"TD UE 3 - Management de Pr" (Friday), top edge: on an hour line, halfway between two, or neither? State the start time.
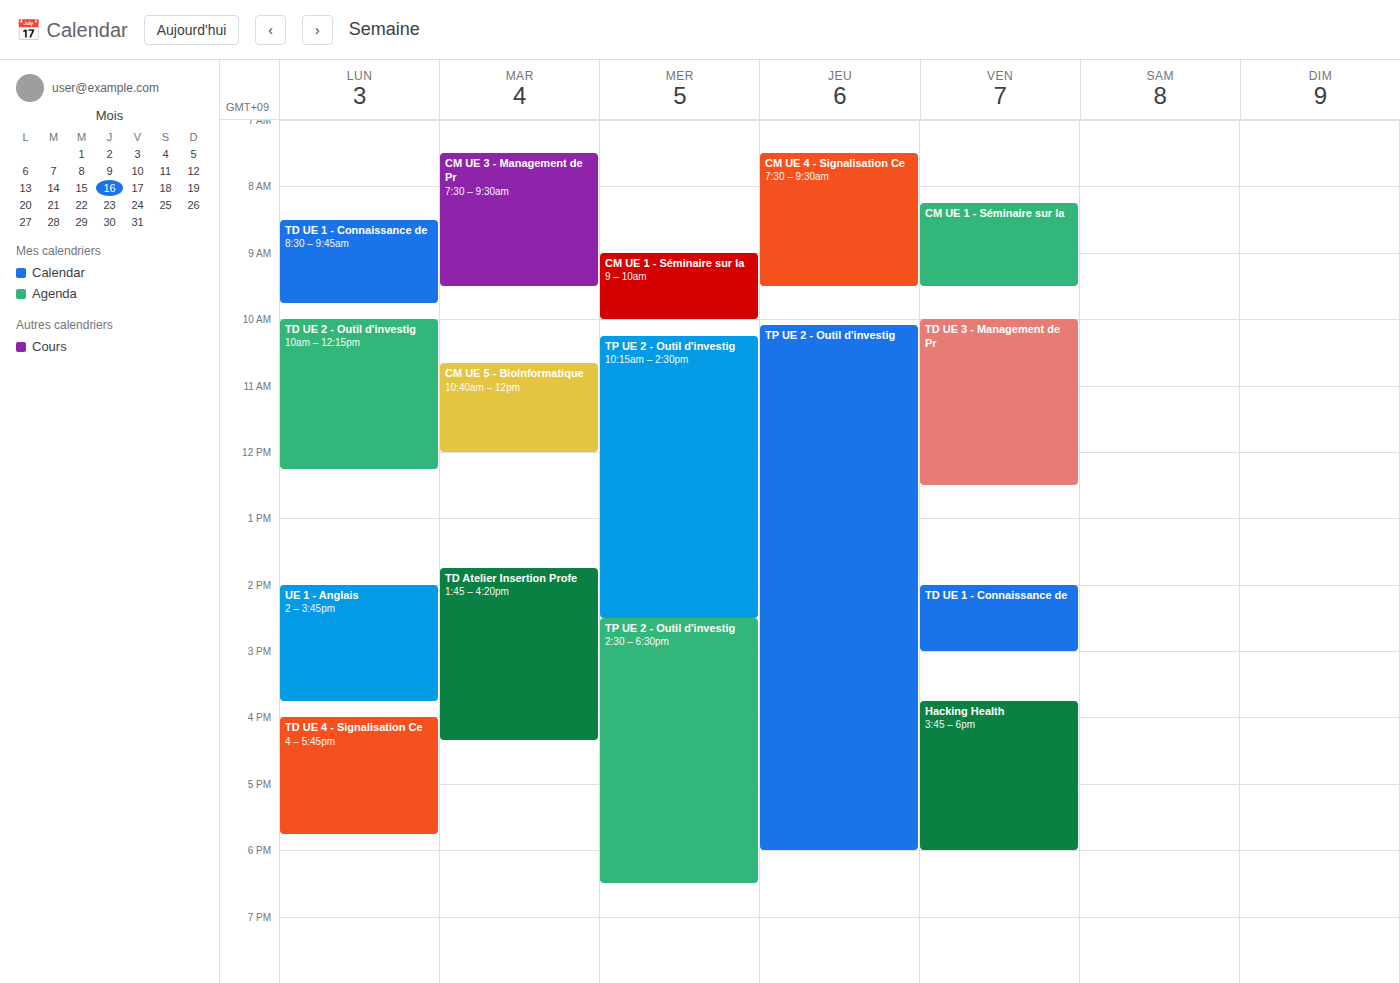
10:00 AM -- exactly on the 10 AM line.